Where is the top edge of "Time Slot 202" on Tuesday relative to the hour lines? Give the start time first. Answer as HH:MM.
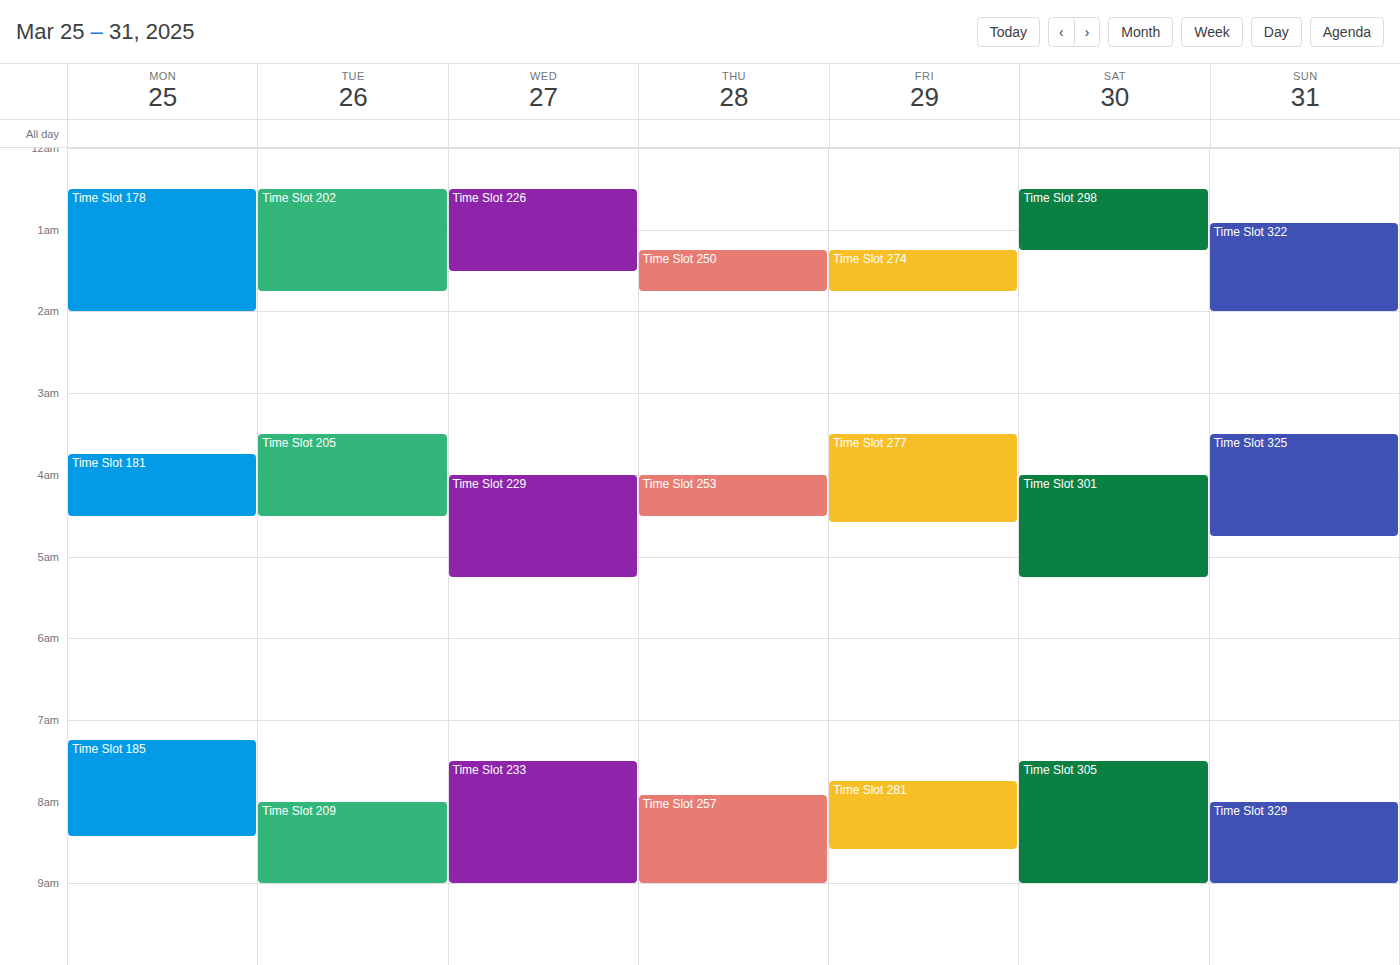
00:30 -- halfway between the 00:00 and 01:00 lines.